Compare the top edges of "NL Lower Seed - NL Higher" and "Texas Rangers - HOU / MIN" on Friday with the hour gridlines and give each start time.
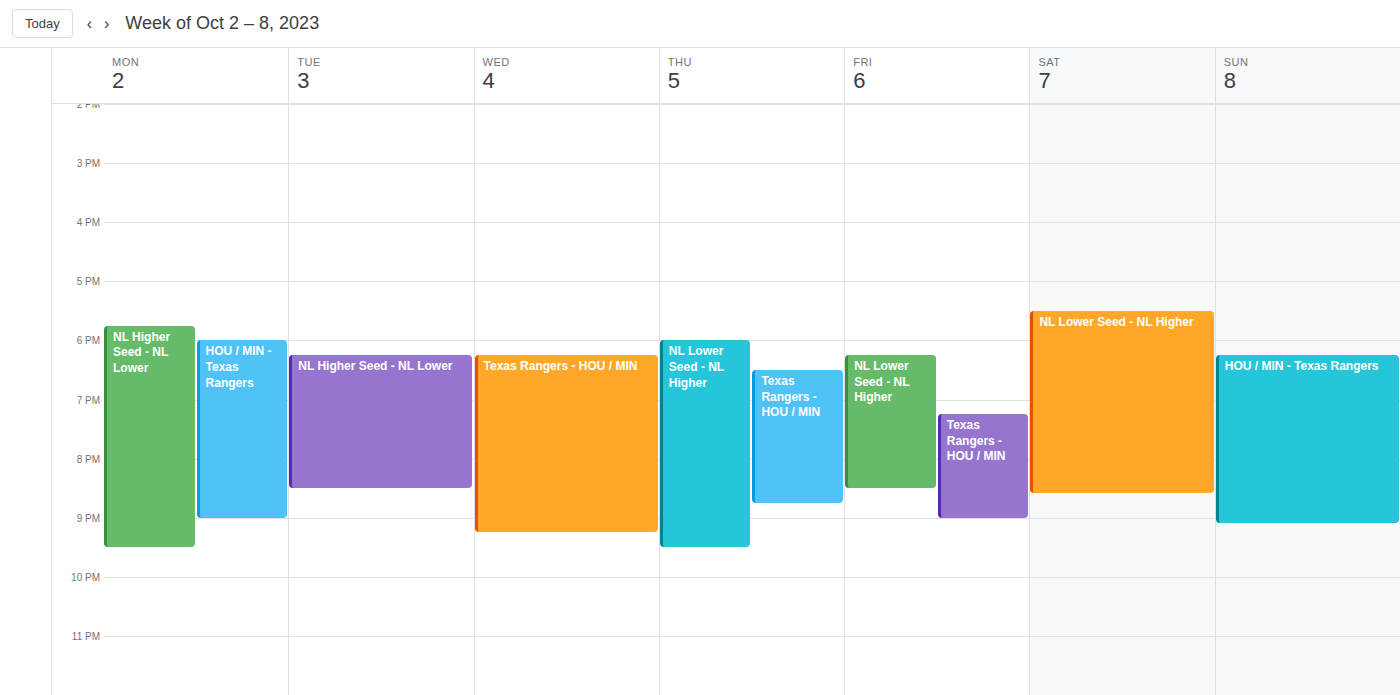
"NL Lower Seed - NL Higher": 6:15 PM, neither: a quarter of the way from the 6 PM line to the 7 PM line. "Texas Rangers - HOU / MIN": 7:15 PM, neither: a quarter of the way from the 7 PM line to the 8 PM line.